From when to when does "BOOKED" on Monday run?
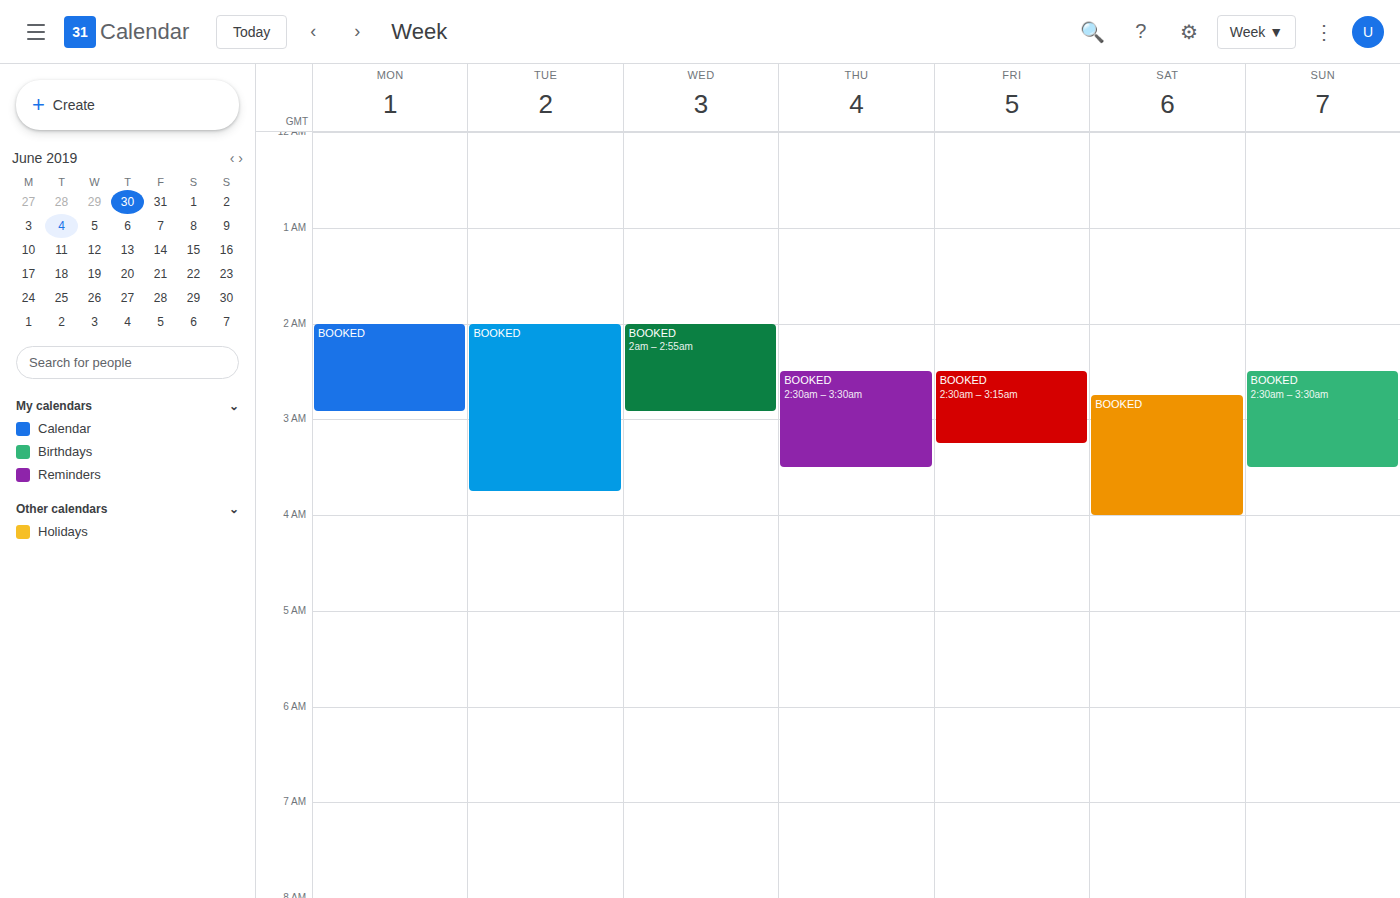
2:00 AM to 2:55 AM